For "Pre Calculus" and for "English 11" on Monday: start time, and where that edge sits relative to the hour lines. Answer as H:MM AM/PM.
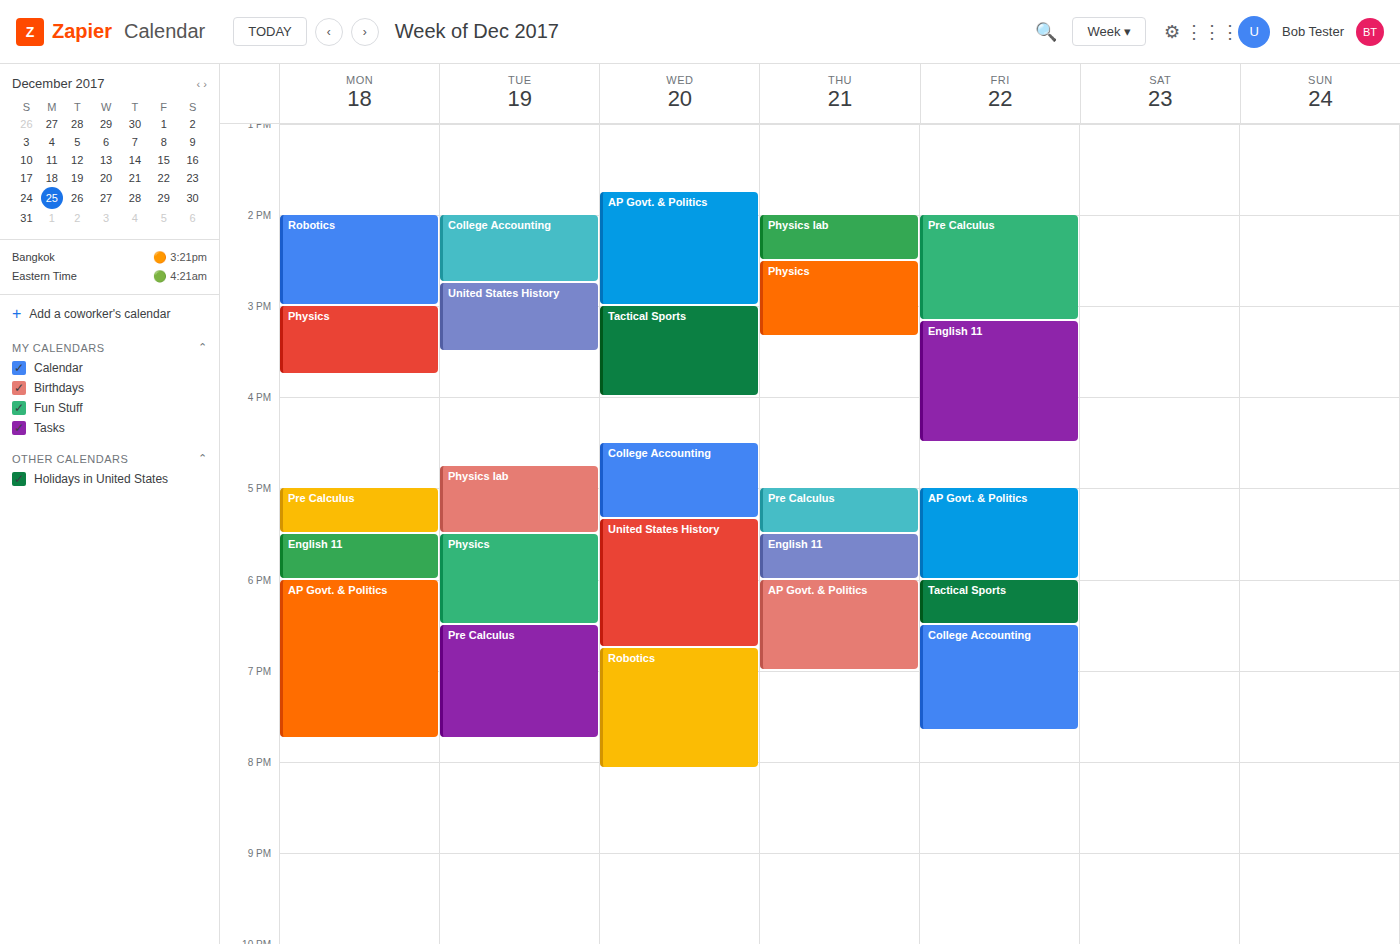
"Pre Calculus": 5:00 PM, exactly on the 5 PM line. "English 11": 5:30 PM, halfway between the 5 PM and 6 PM lines.